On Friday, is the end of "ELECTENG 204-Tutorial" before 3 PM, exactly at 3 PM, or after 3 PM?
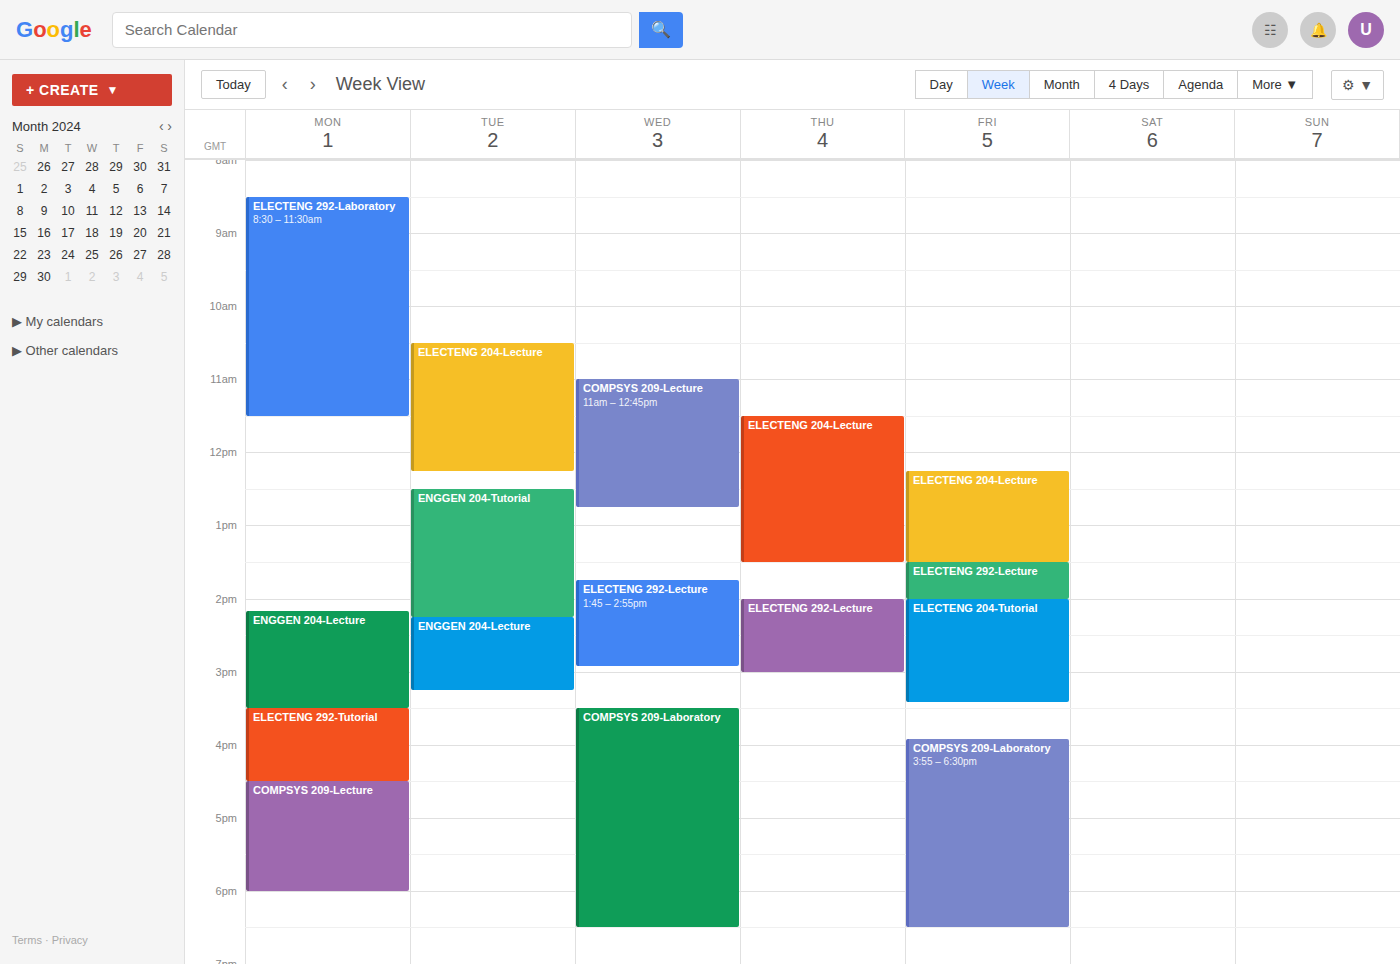
3:25 PM -- after 3 PM, 25 minutes below the 3 PM line.